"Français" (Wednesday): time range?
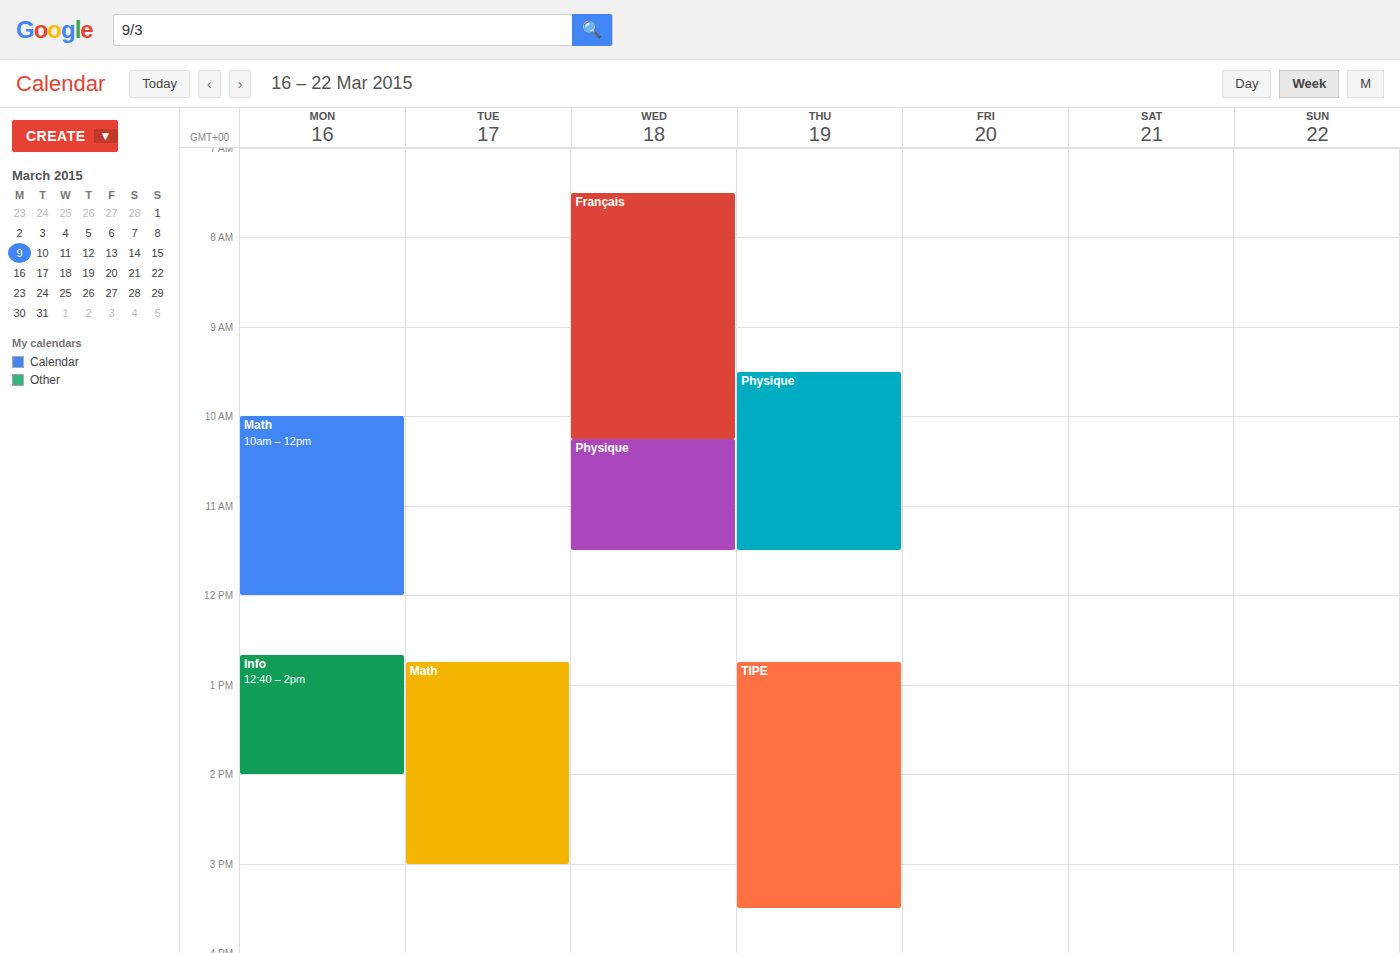
07:30 to 10:15